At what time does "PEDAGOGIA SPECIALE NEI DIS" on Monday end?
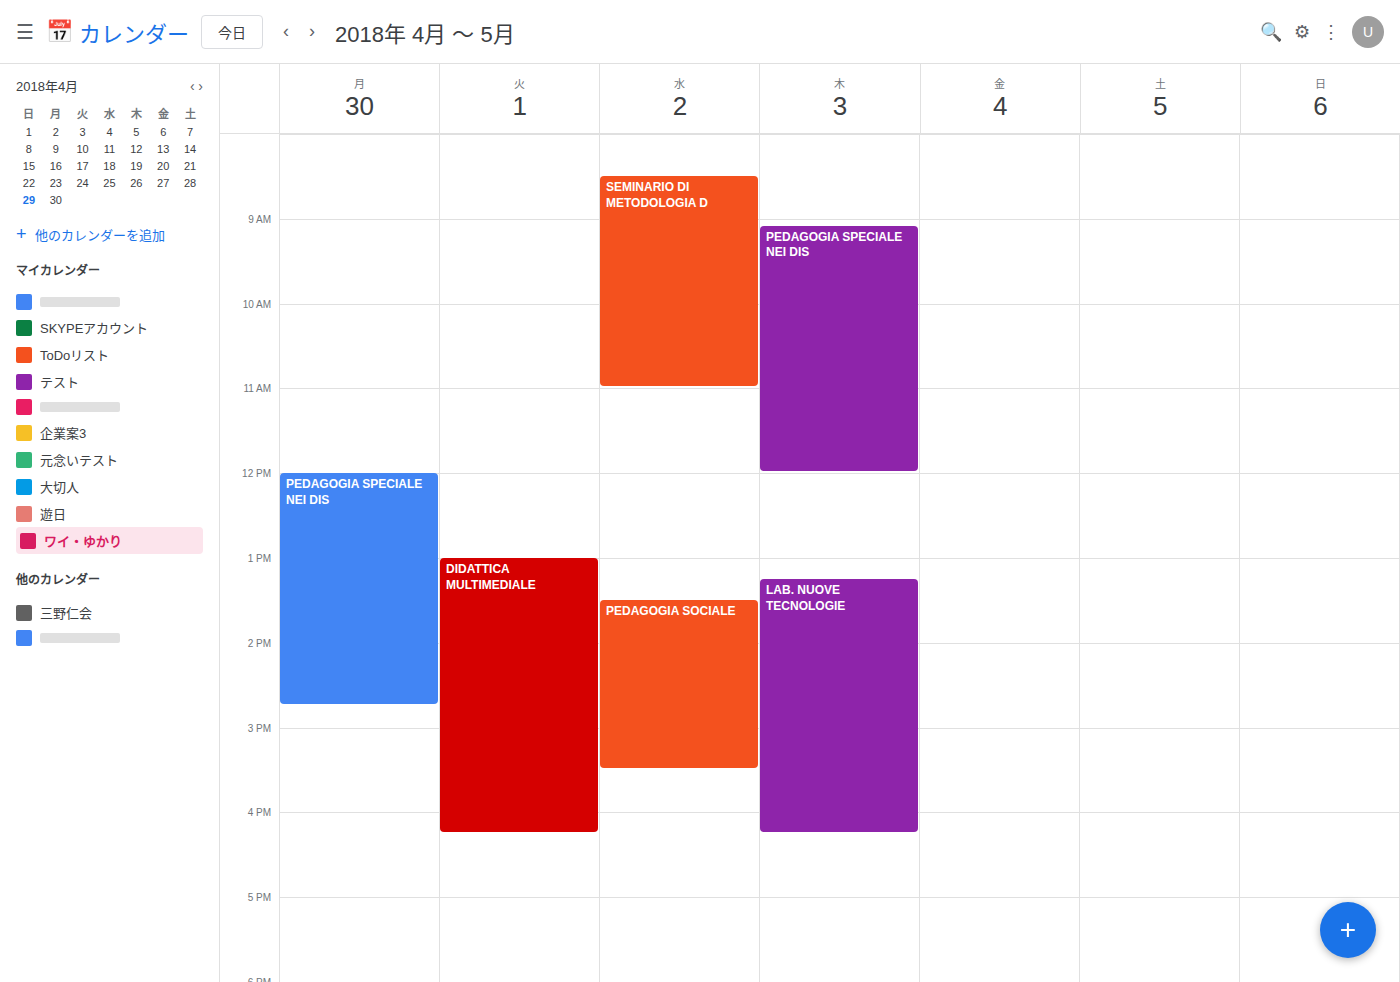
2:45 PM